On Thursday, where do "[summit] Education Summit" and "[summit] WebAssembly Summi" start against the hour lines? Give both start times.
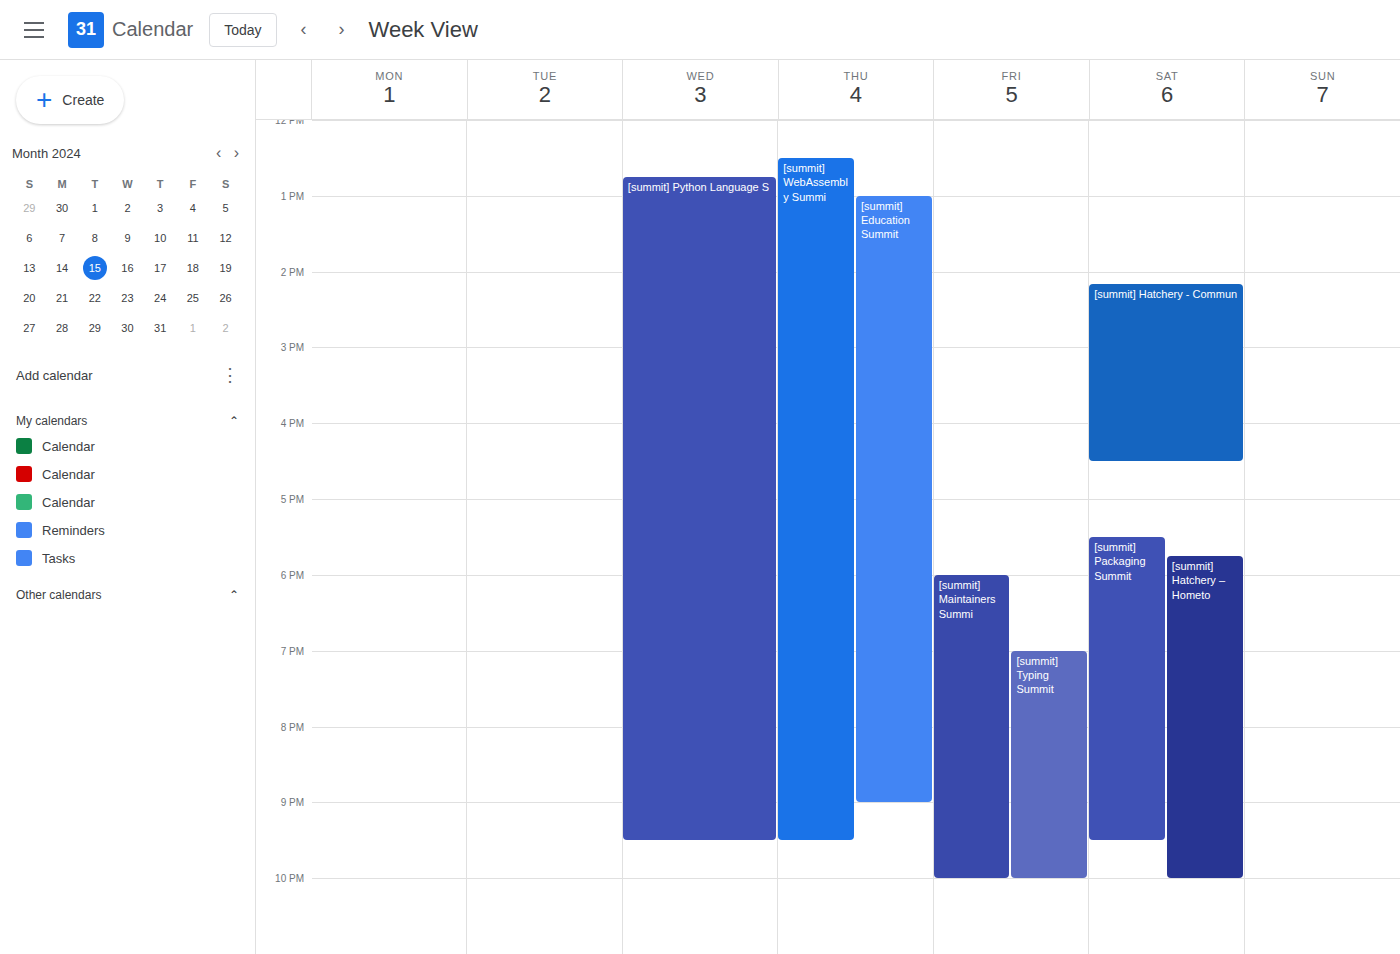
"[summit] Education Summit": 1:00 PM, exactly on the 1 PM line. "[summit] WebAssembly Summi": 12:30 PM, halfway between the 12 PM and 1 PM lines.